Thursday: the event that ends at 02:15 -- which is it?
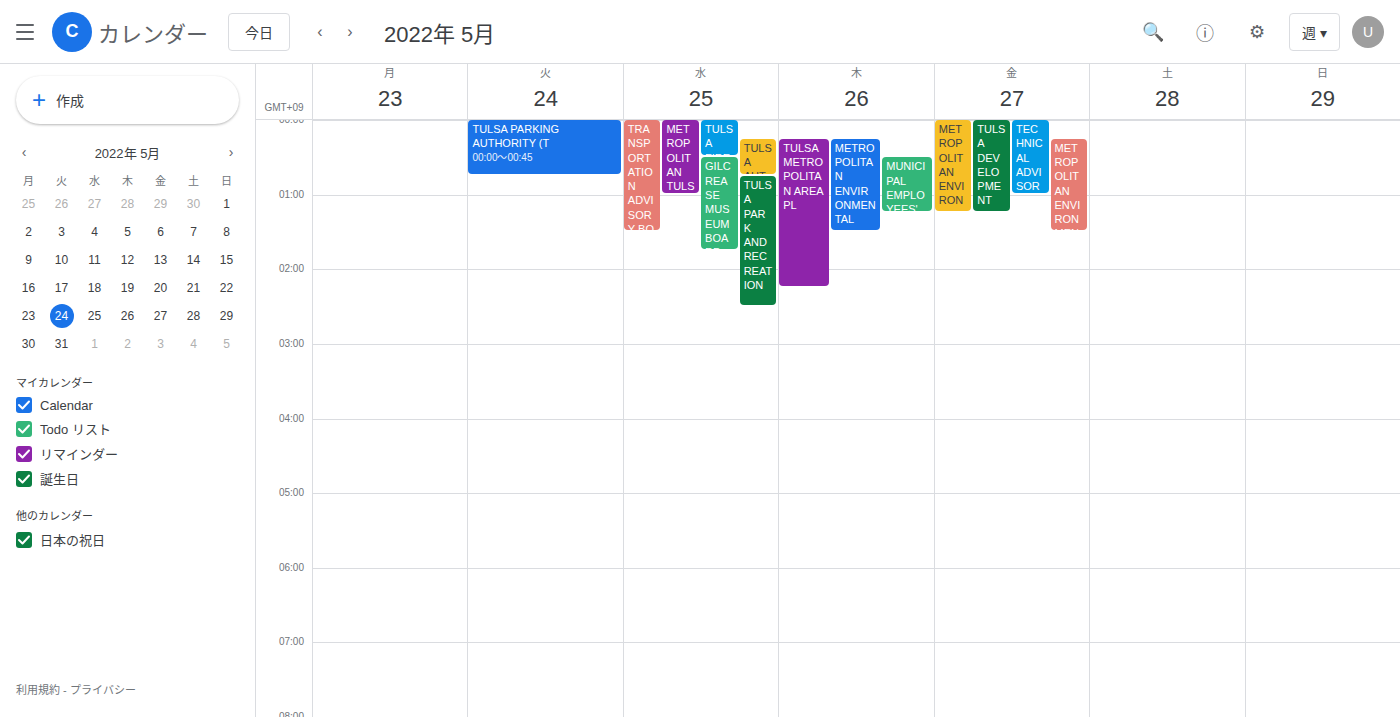
"TULSA METROPOLITAN AREA PL"